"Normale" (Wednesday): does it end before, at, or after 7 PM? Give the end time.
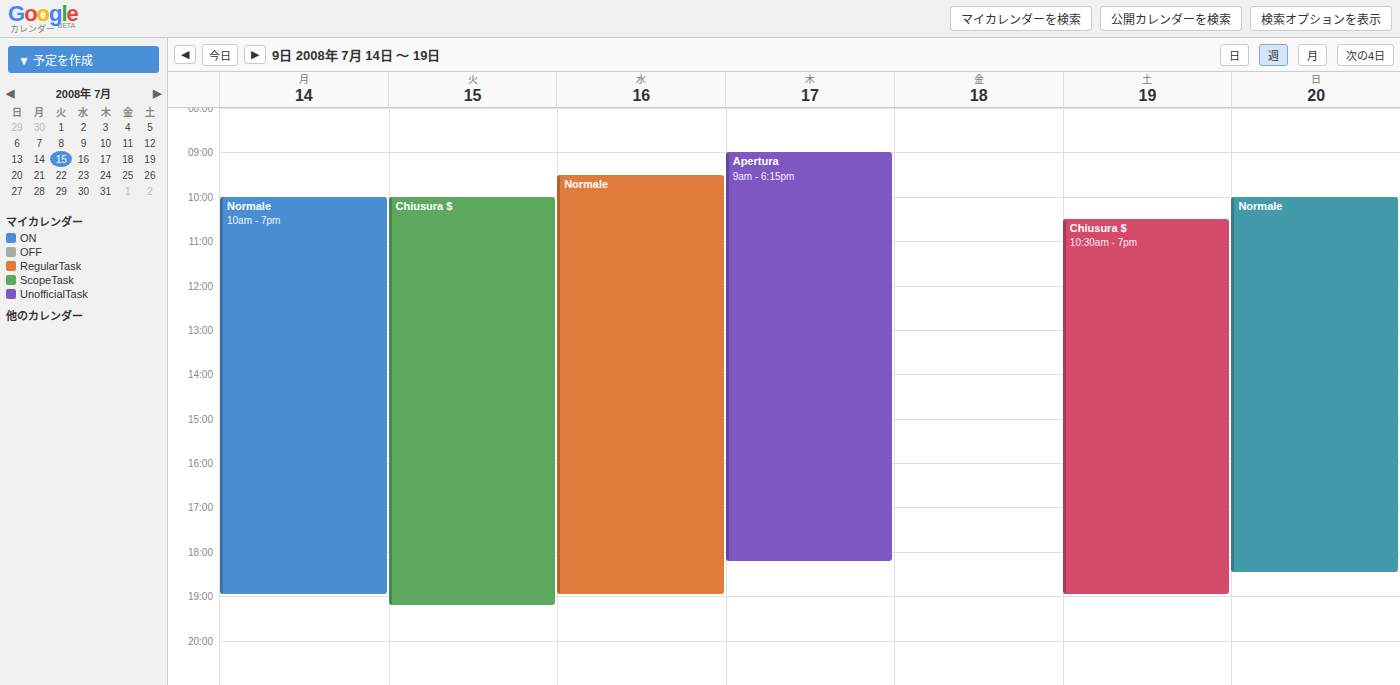
7:00 PM -- exactly at 7 PM, on the 7 PM line.